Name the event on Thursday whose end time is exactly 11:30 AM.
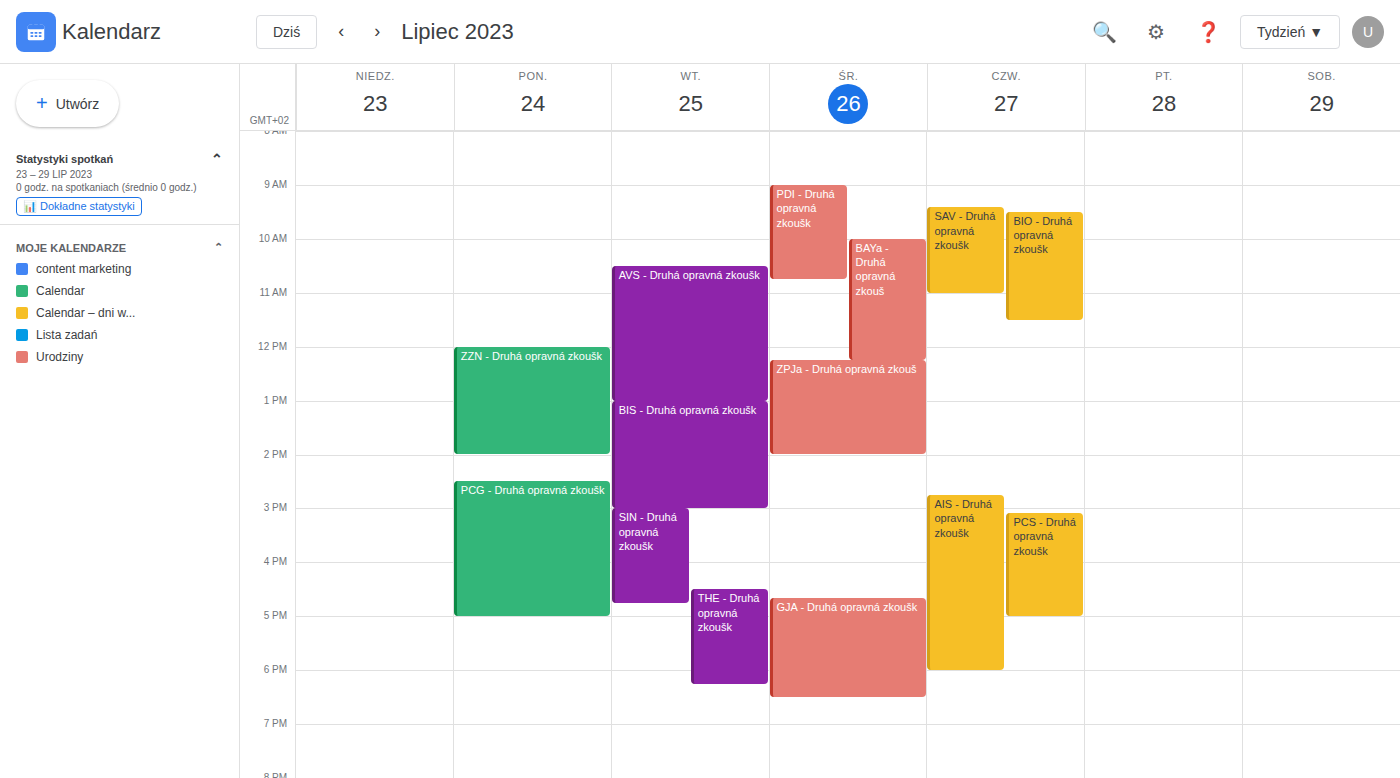
"BIO - Druhá opravná zkoušk"